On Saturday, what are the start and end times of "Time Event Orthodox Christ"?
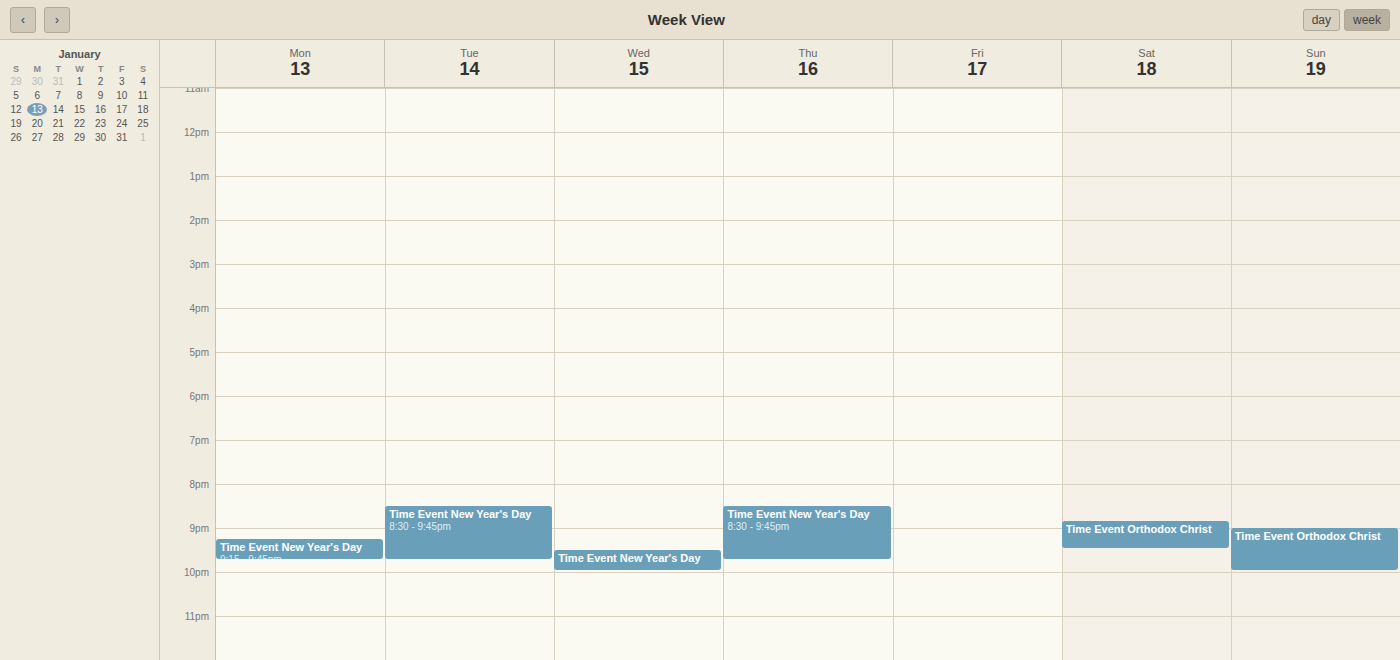
8:50 PM to 9:30 PM